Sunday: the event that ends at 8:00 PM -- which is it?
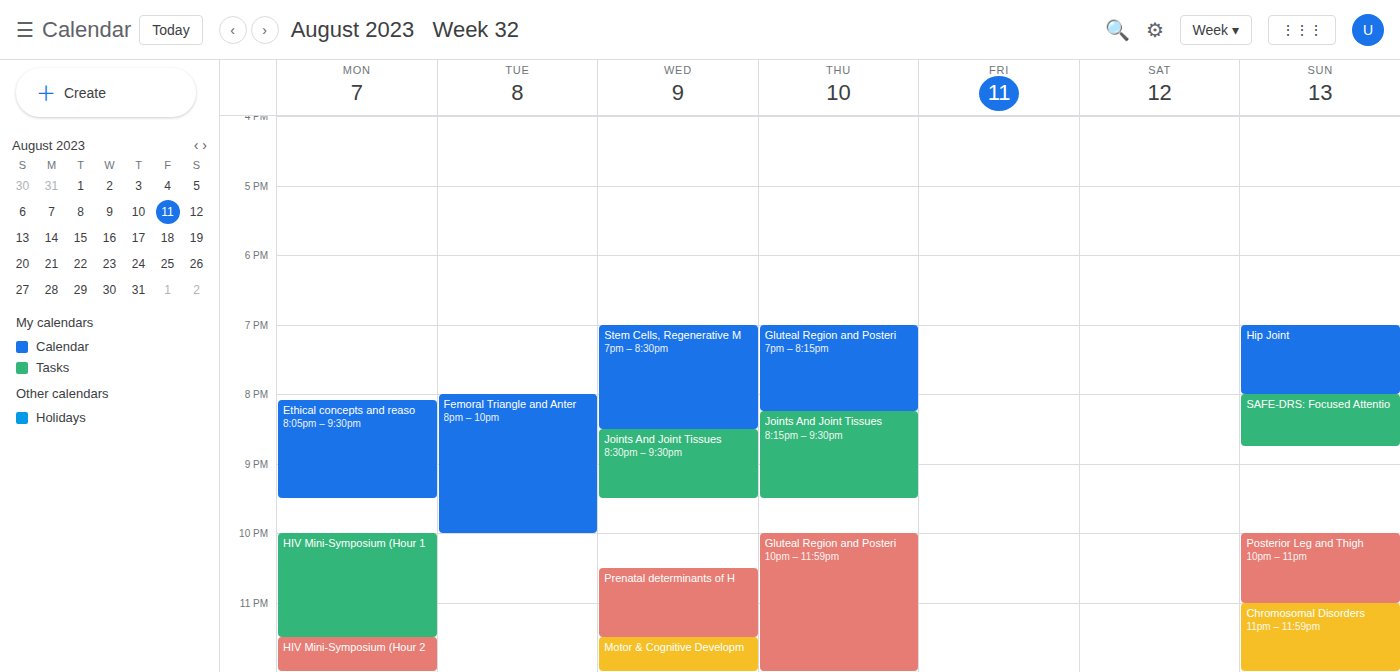
"Hip Joint"